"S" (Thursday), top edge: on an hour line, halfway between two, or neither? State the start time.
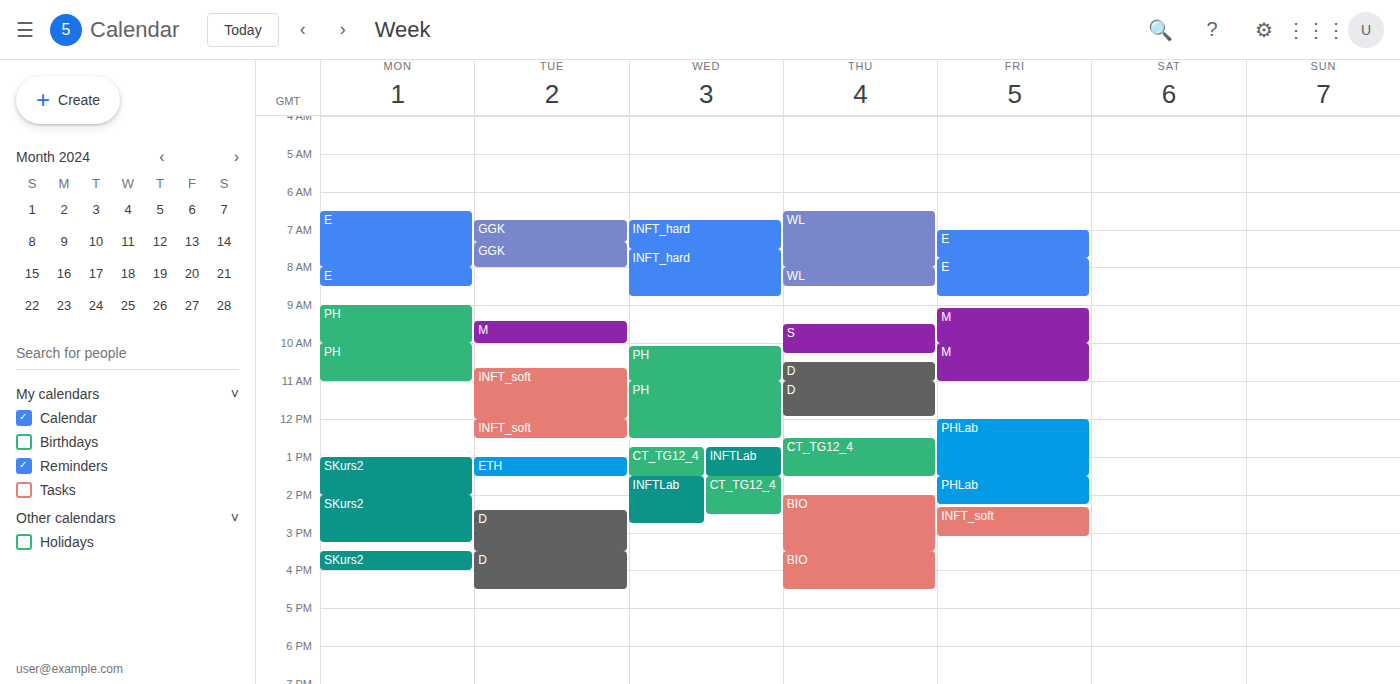
9:30 AM -- halfway between the 9 AM and 10 AM lines.